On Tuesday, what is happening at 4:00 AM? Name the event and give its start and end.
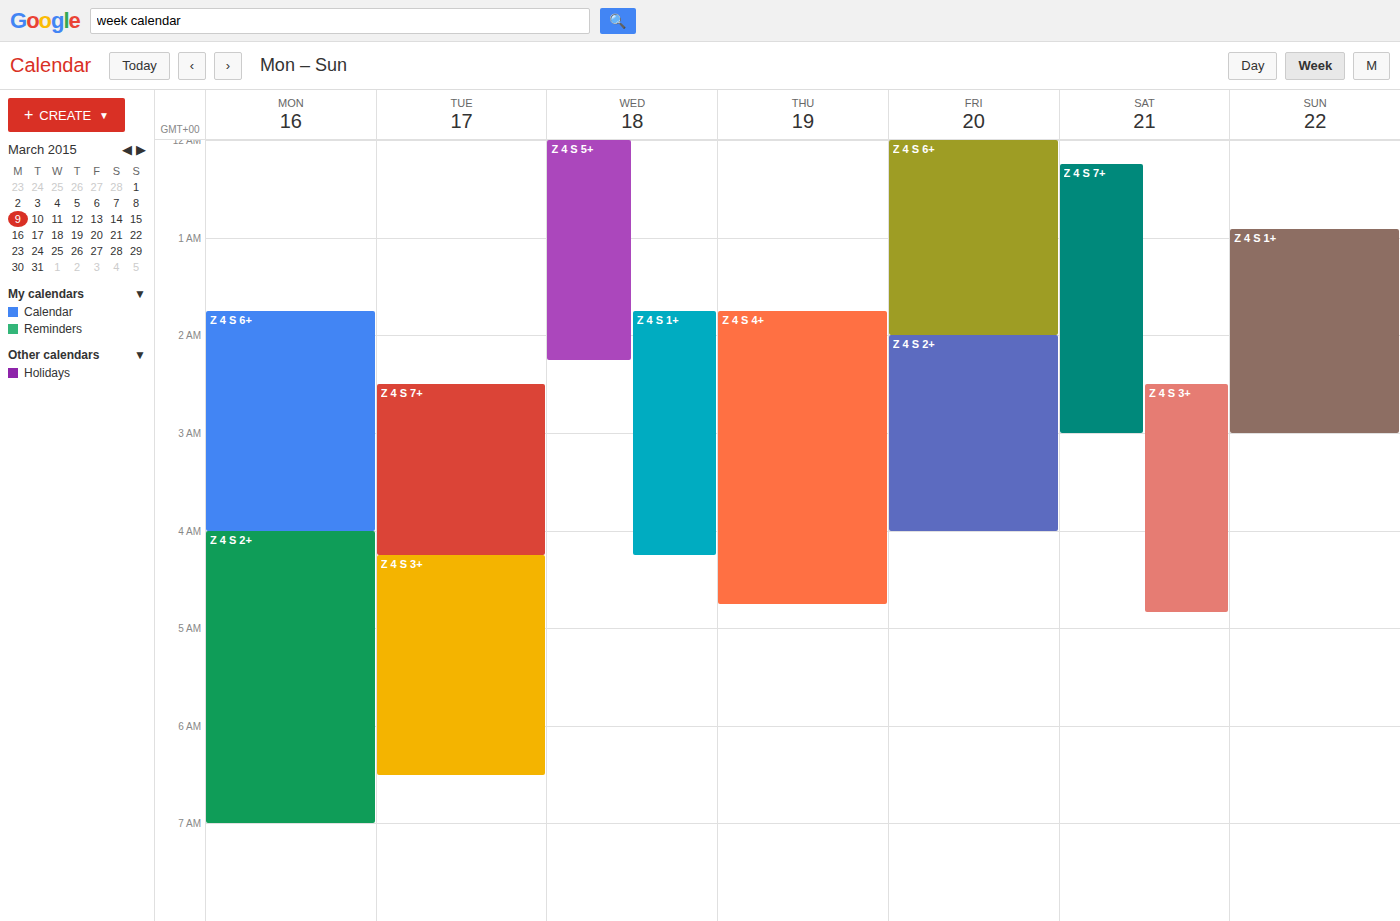
"Z 4 S 7+", 2:30 AM to 4:15 AM